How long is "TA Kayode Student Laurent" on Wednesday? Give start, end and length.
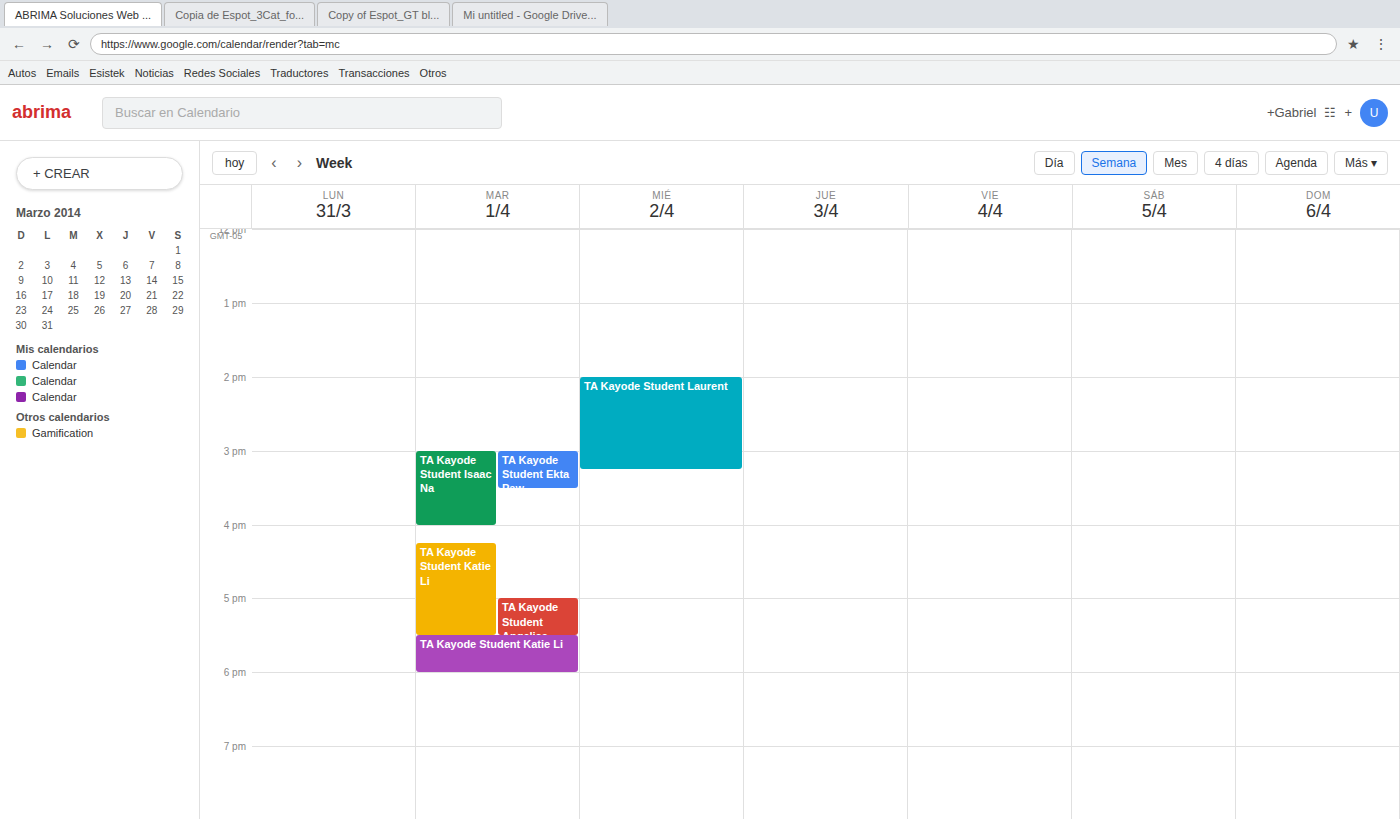
14:00 to 15:15, 1 hour 15 minutes